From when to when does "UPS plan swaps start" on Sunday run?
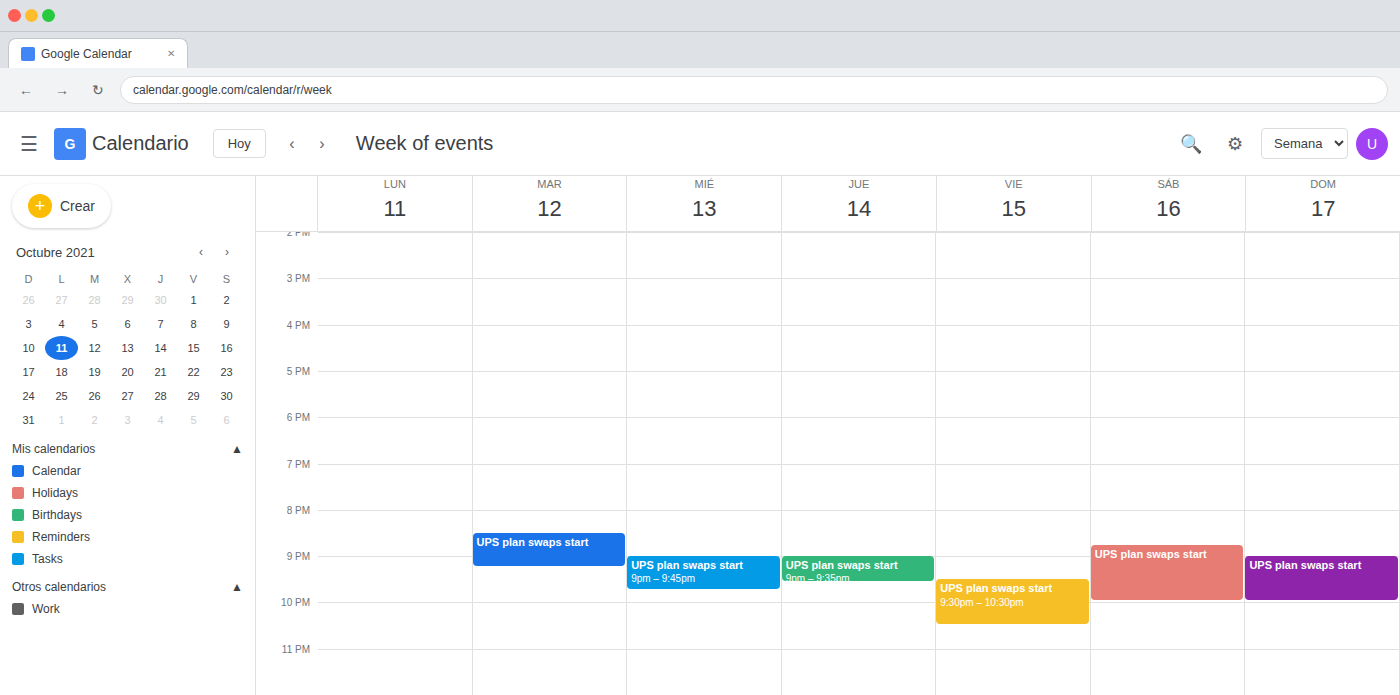
9:00 PM to 10:00 PM